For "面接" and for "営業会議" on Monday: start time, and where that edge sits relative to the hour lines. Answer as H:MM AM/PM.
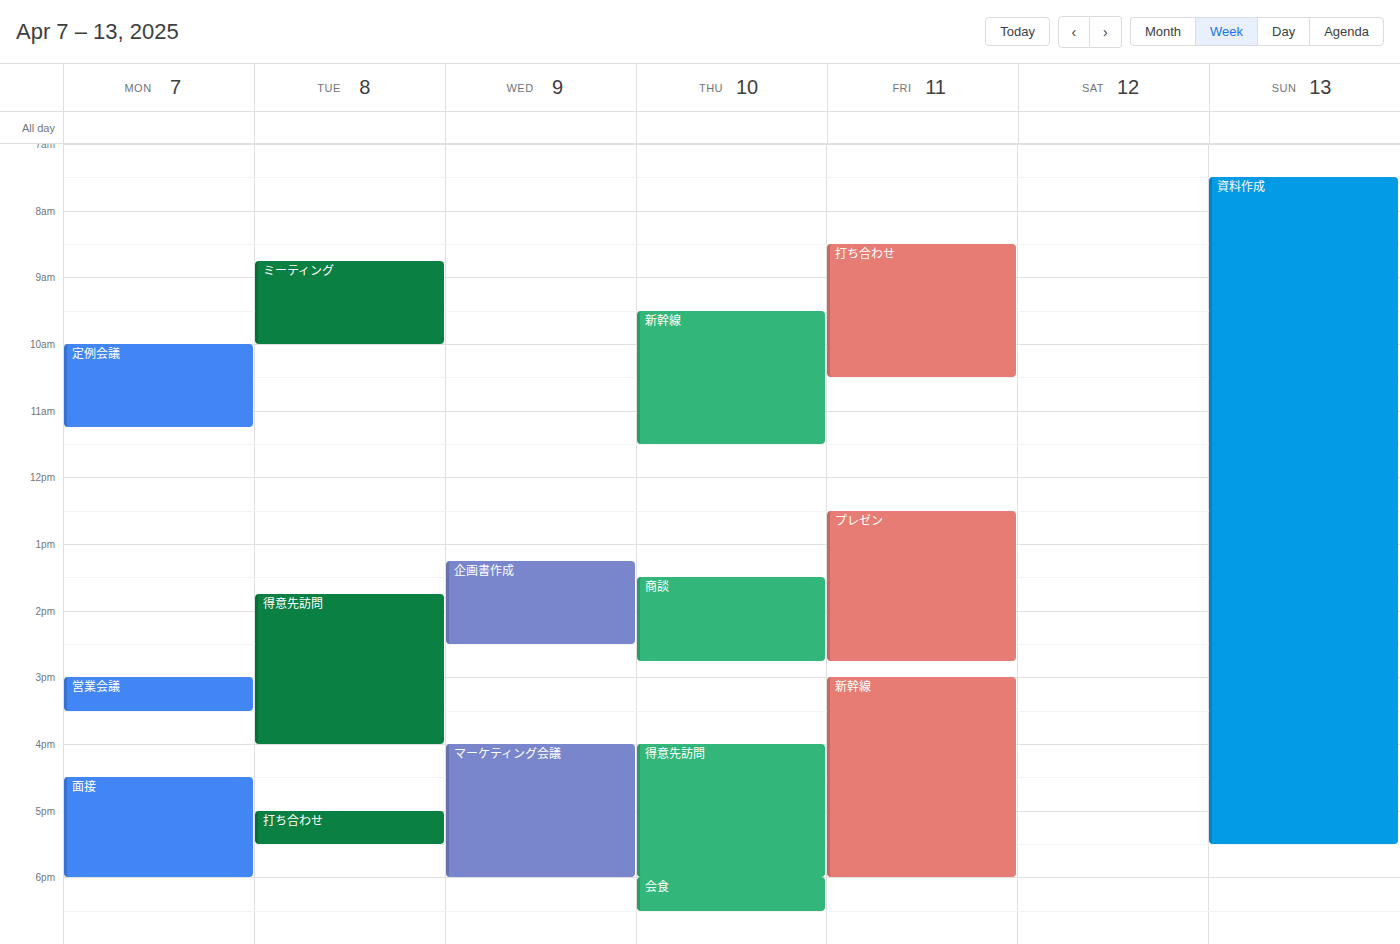
"面接": 4:30 PM, halfway between the 4 PM and 5 PM lines. "営業会議": 3:00 PM, exactly on the 3 PM line.